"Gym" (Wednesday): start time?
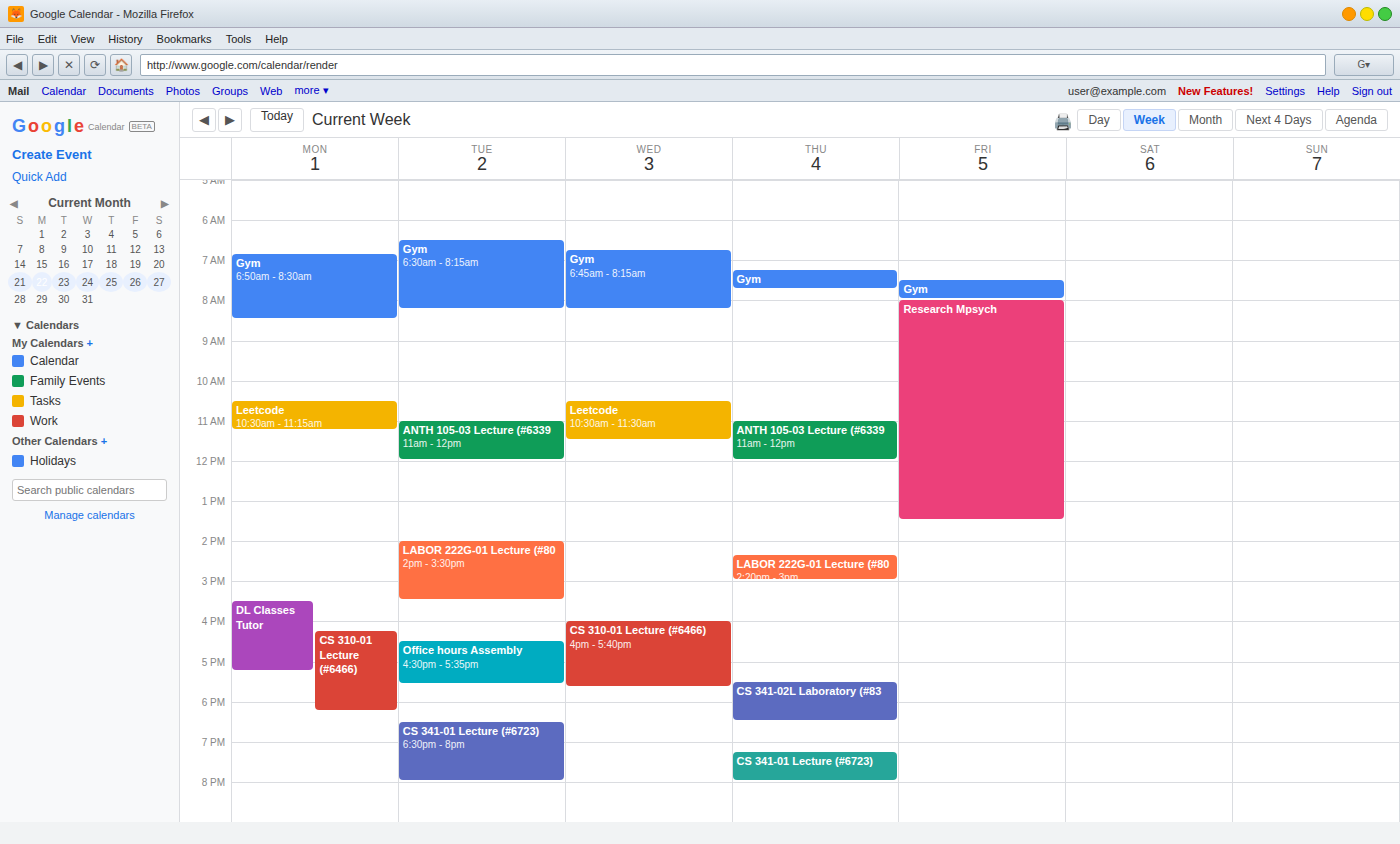
6:45 AM